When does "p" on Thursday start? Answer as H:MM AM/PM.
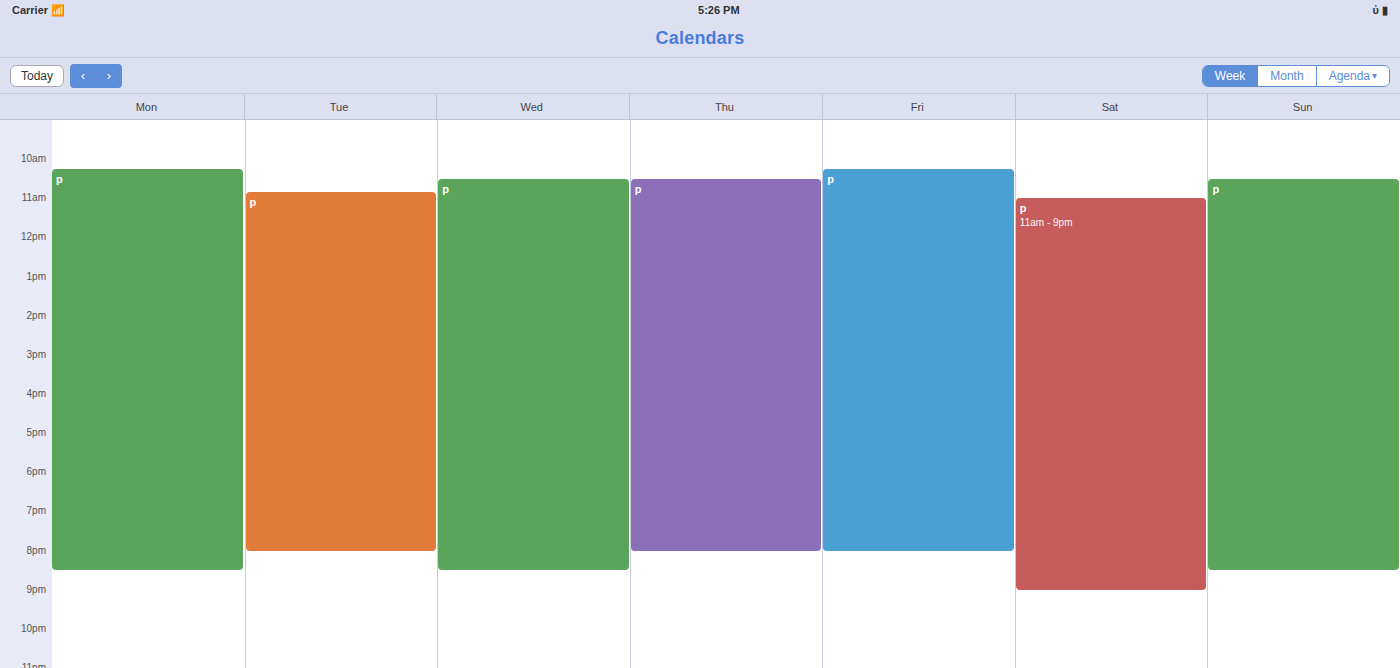
10:30 AM